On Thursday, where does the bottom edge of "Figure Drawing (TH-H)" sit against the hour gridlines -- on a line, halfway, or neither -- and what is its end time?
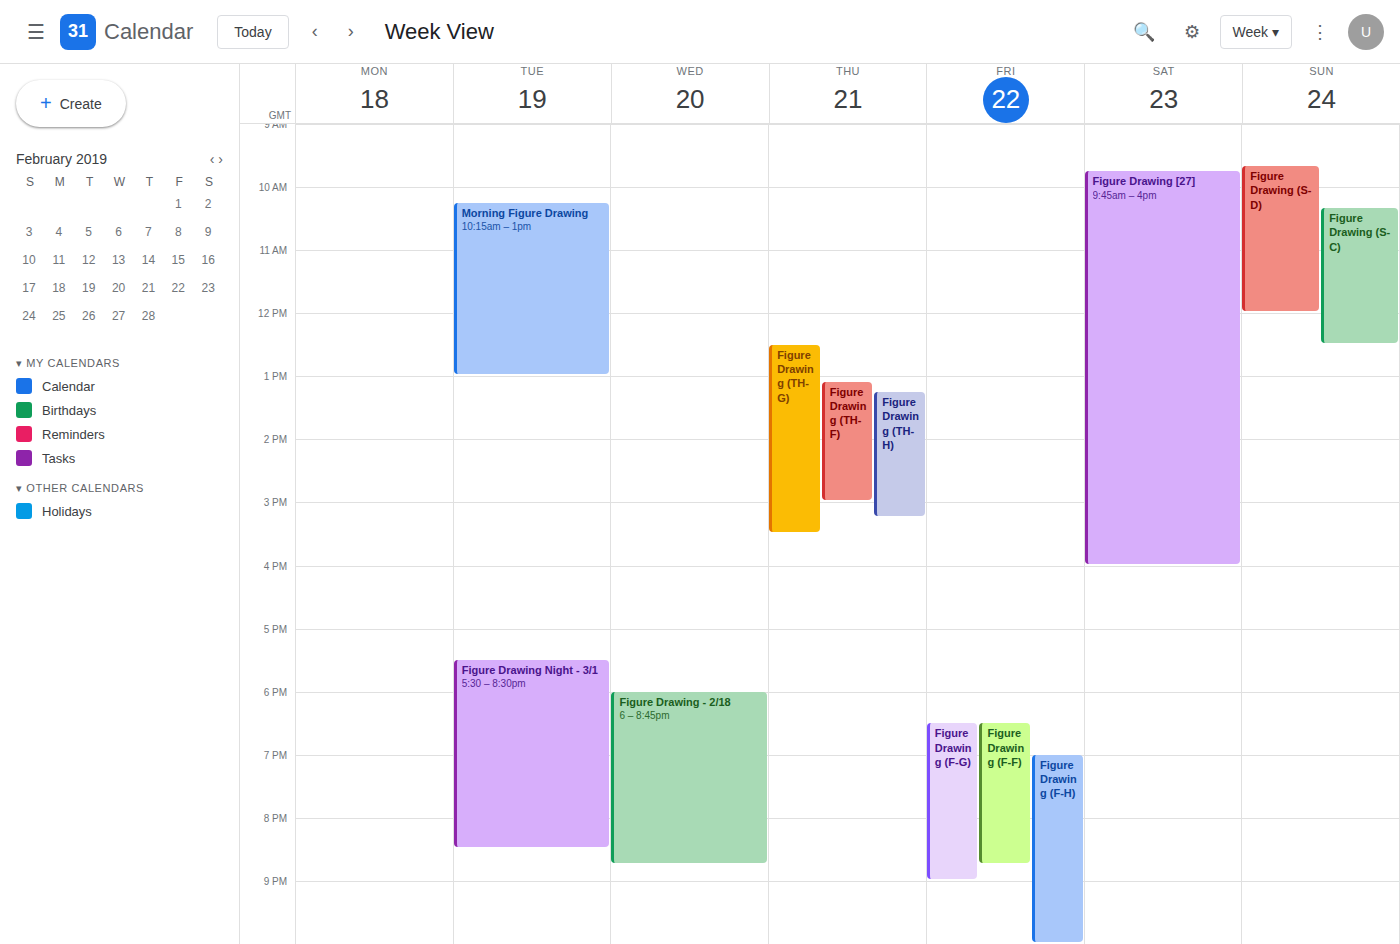
3:15 PM -- neither: a quarter of the way from the 3 PM line to the 4 PM line.